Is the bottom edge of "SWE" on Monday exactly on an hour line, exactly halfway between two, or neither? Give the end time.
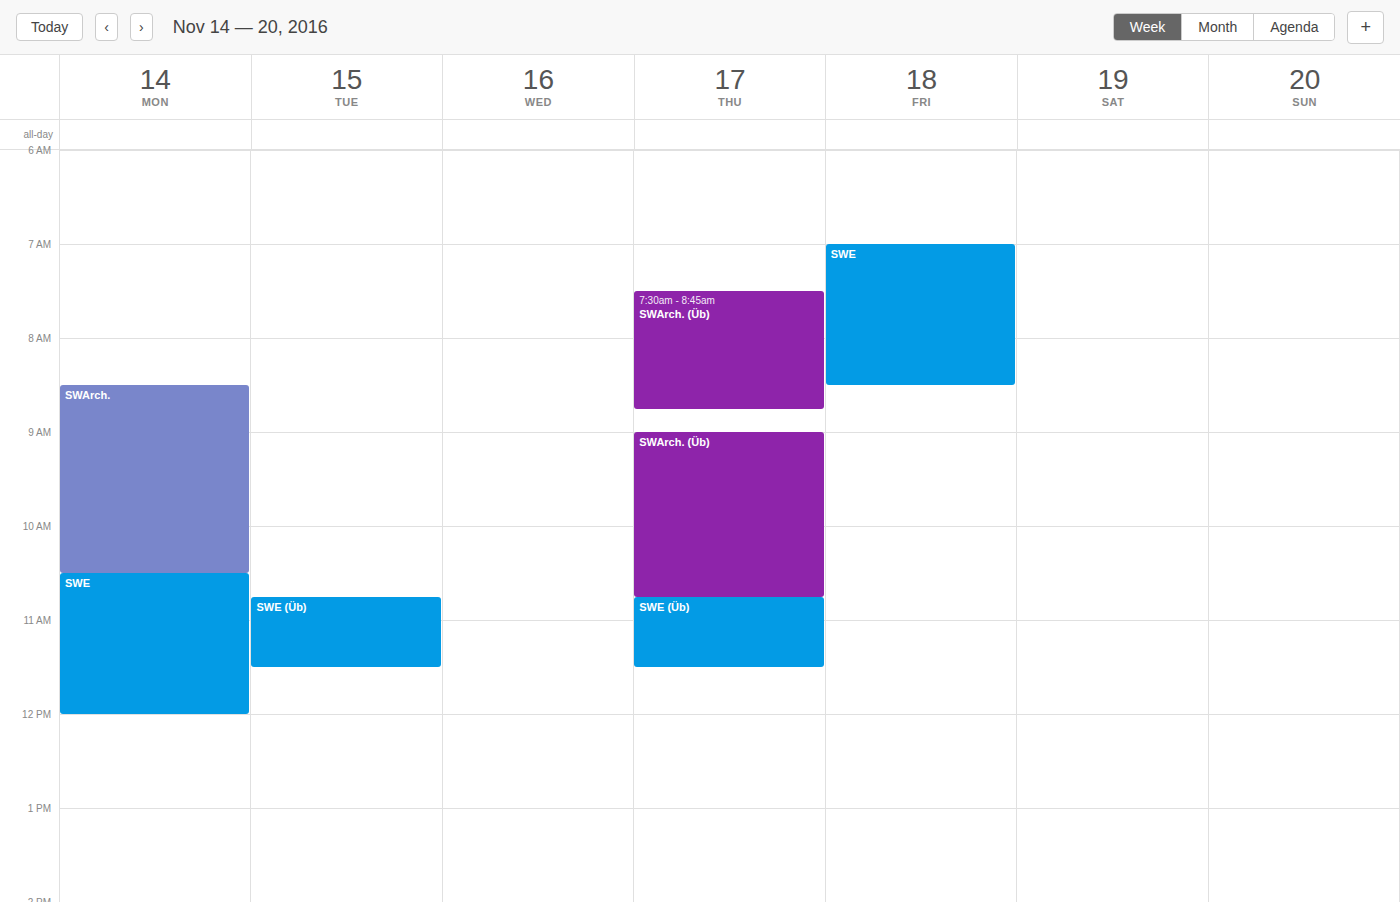
12:00 PM -- exactly on the 12 PM line.